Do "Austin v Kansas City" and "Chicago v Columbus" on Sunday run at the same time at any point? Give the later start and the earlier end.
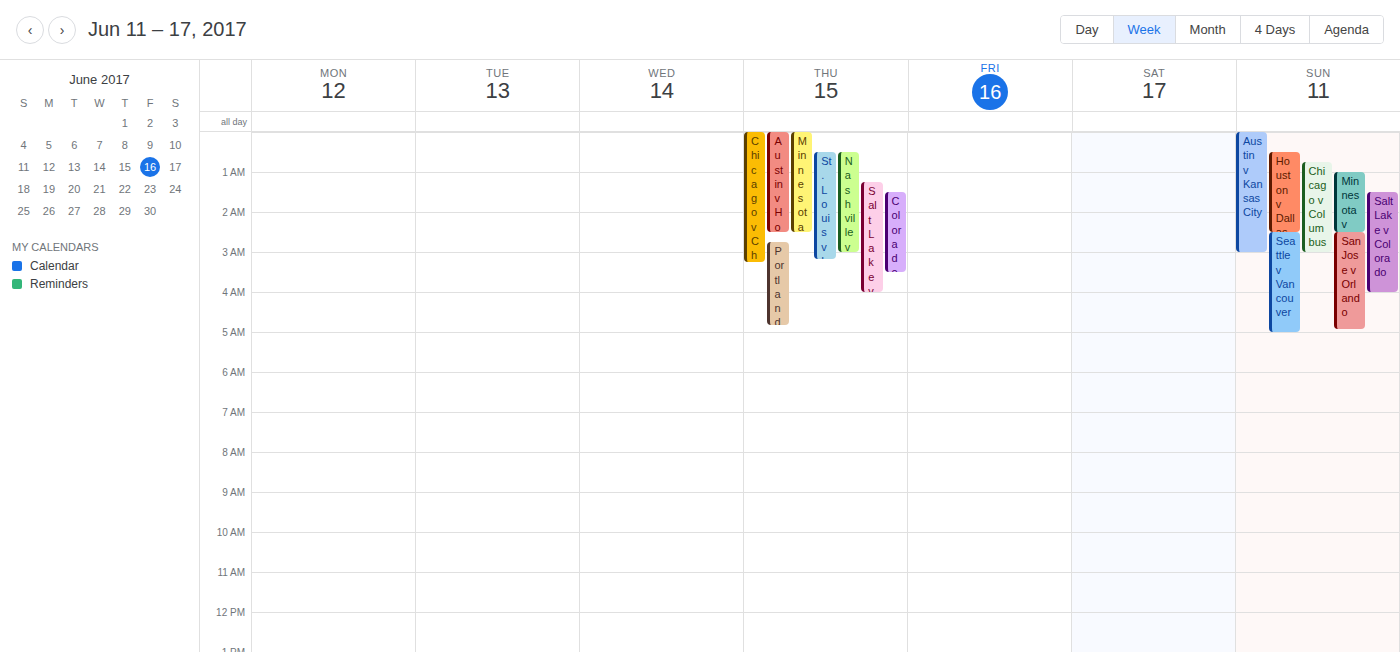
"Chicago v Columbus" starts at 12:45 AM, before "Austin v Kansas City" ends at 3:00 AM -- they overlap.